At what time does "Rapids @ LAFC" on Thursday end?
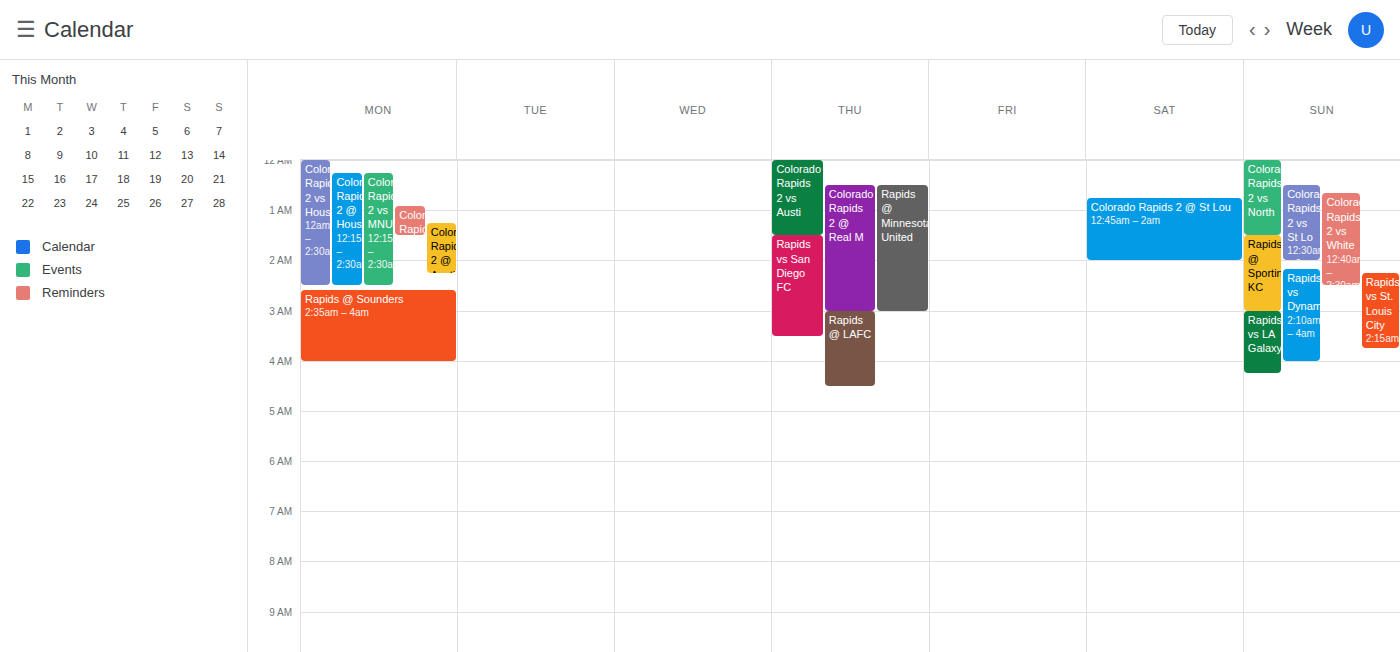
4:30 AM